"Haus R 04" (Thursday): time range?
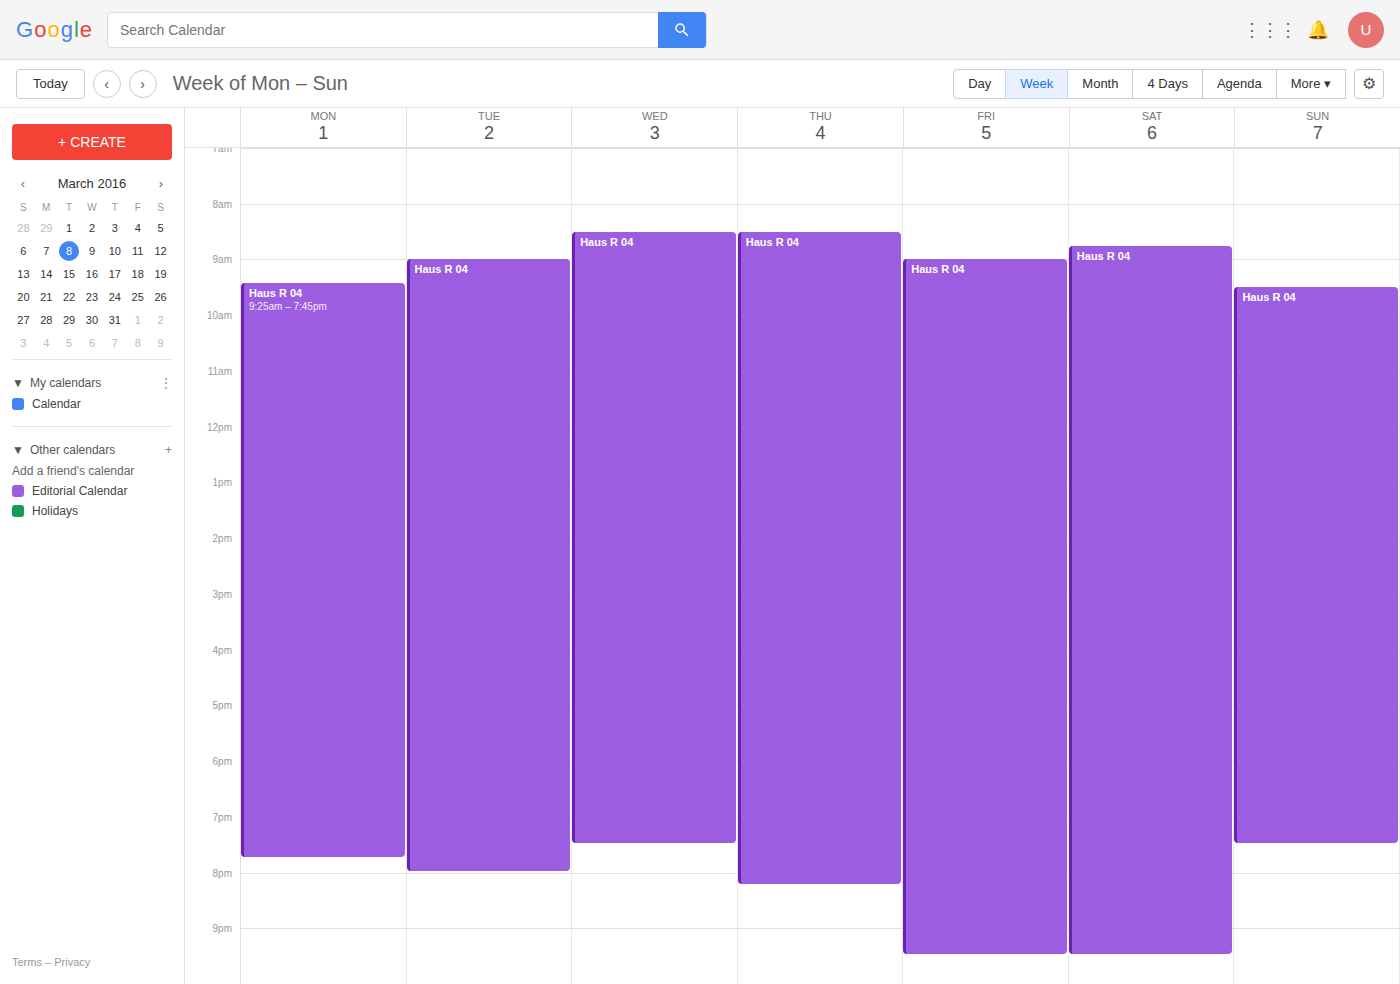
8:30 AM to 8:15 PM